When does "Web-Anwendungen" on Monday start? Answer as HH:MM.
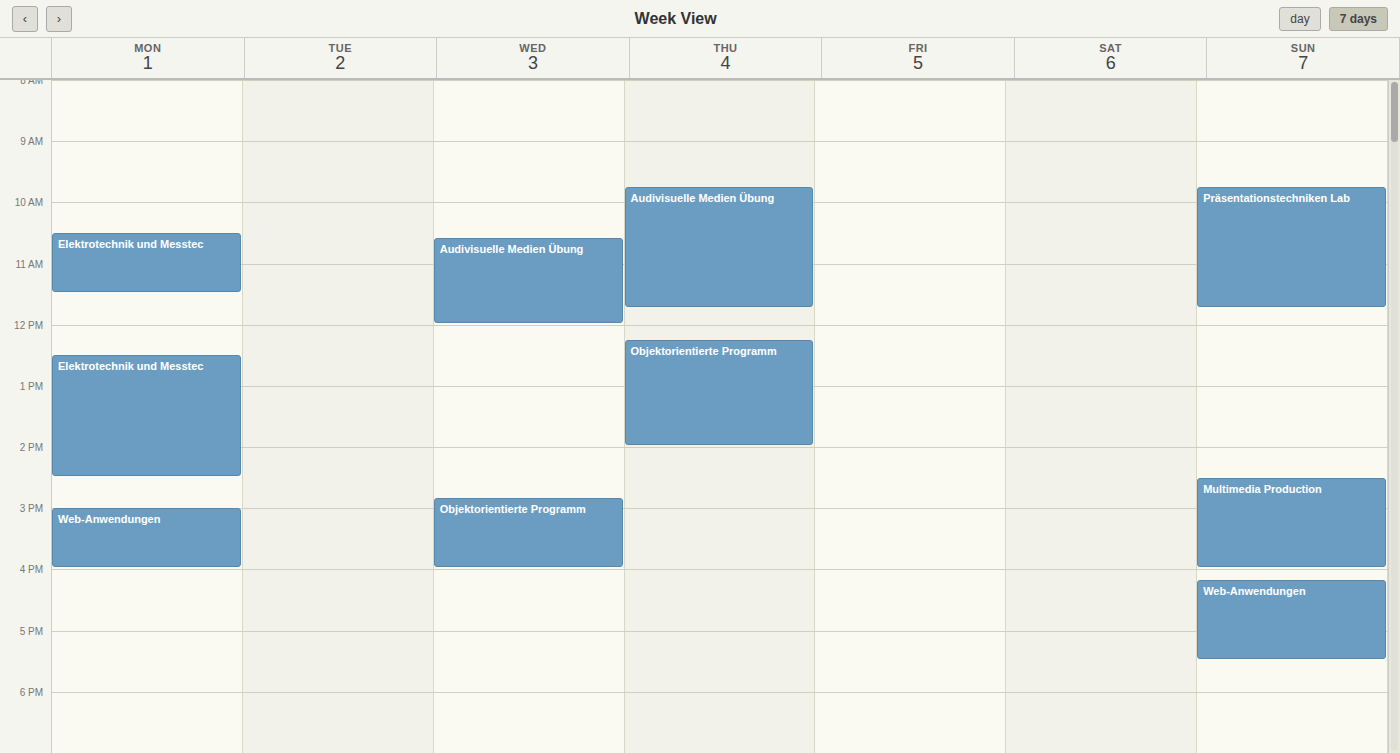
15:00